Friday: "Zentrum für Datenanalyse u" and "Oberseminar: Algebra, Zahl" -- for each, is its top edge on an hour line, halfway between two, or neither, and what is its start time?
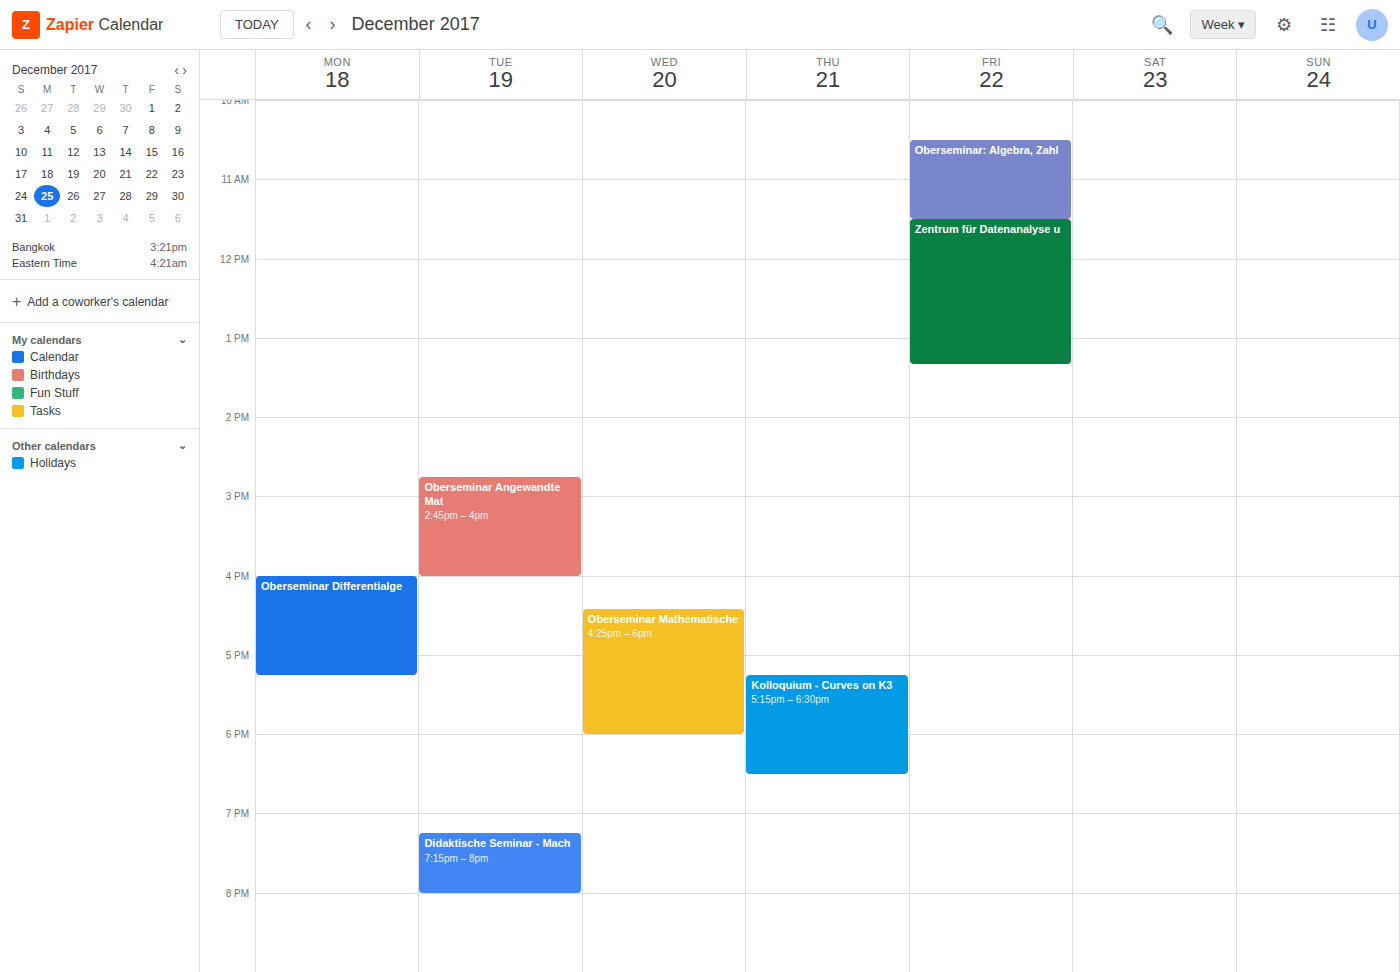
"Zentrum für Datenanalyse u": 11:30 AM, halfway between the 11 AM and 12 PM lines. "Oberseminar: Algebra, Zahl": 10:30 AM, halfway between the 10 AM and 11 AM lines.